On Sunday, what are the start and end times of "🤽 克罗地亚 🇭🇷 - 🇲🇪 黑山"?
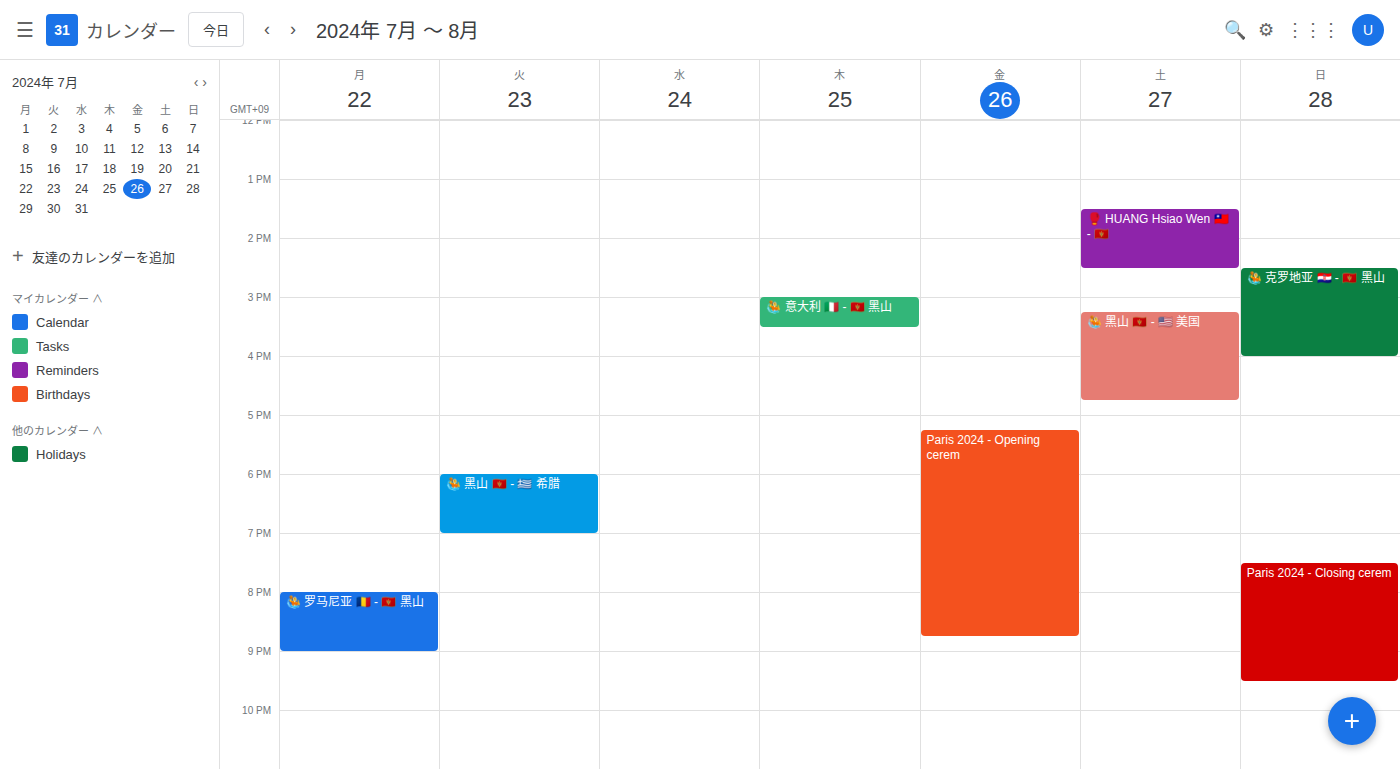
2:30 PM to 4:00 PM